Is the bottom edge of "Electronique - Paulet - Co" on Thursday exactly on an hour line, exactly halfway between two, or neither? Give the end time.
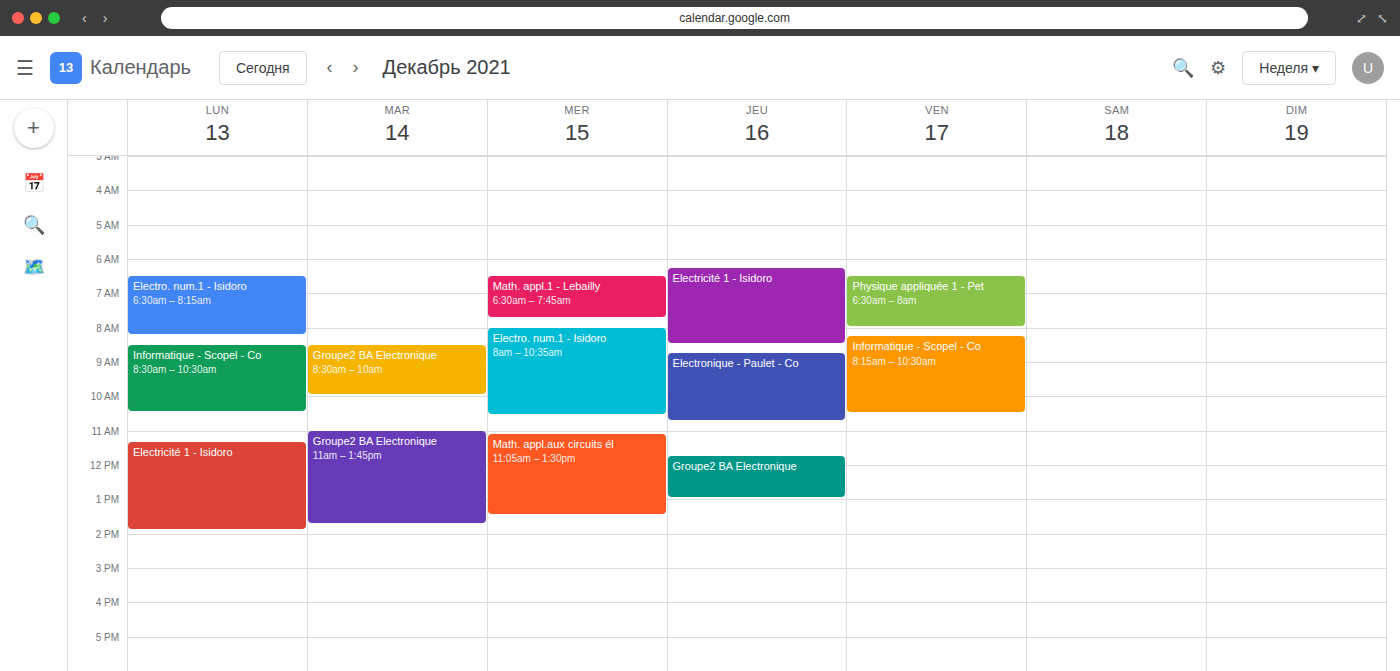
10:45 AM -- neither: three quarters of the way from the 10 AM line to the 11 AM line.